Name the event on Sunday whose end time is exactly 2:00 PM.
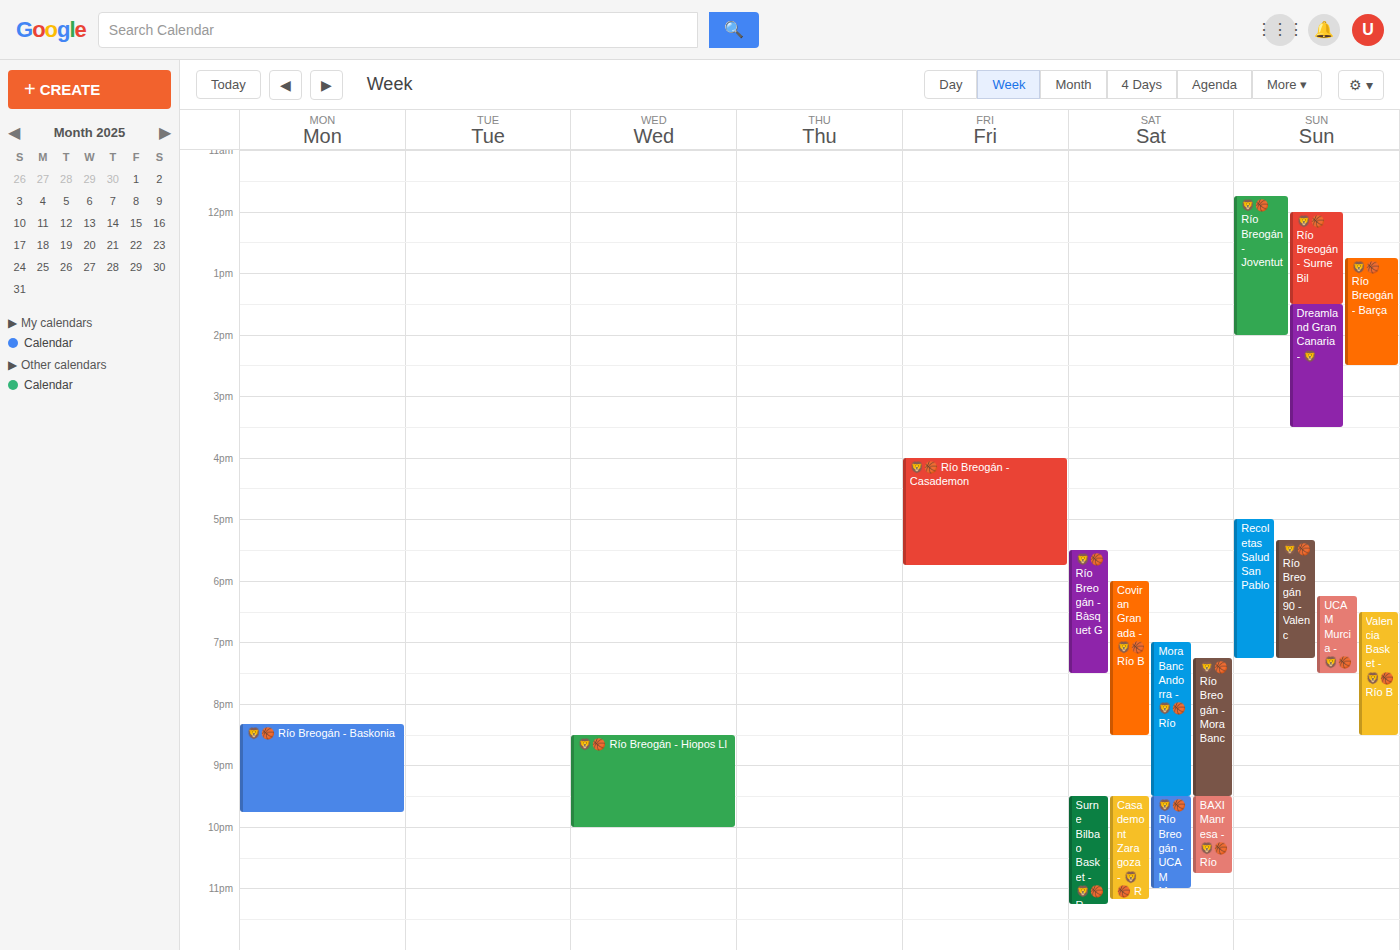
"🦁🏀 Río Breogán - Joventut"